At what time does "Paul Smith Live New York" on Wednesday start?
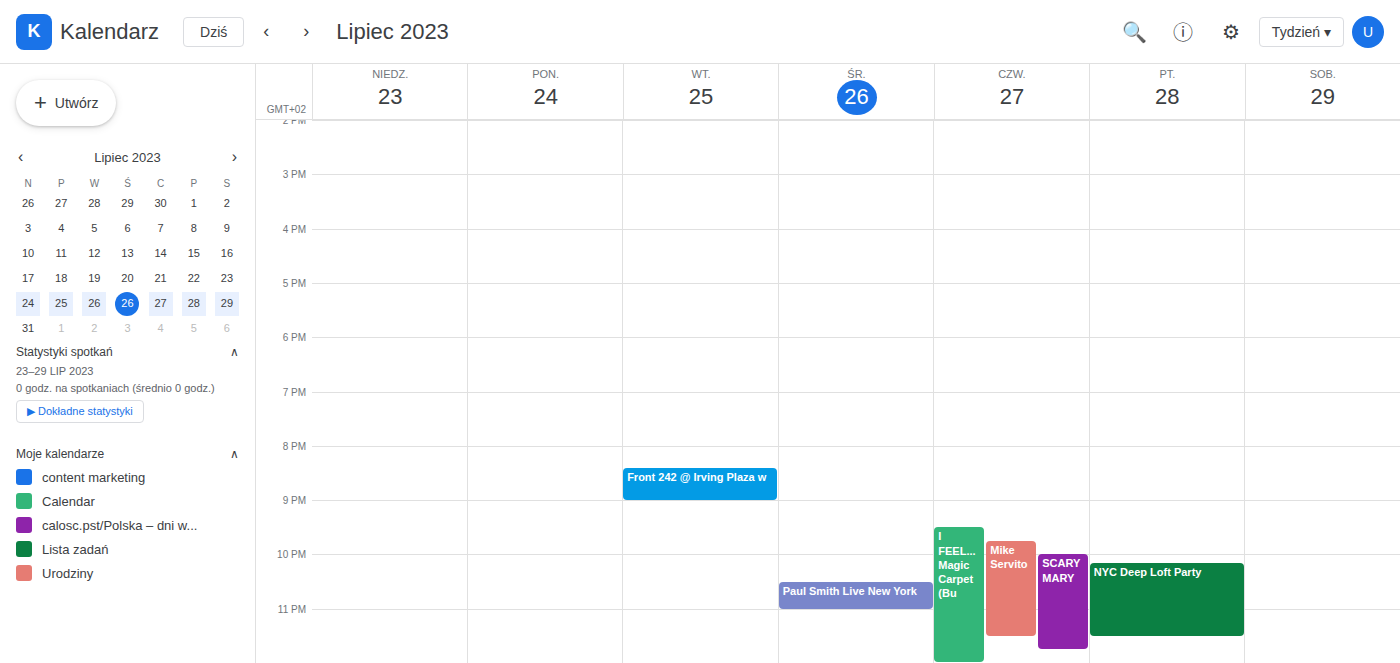
10:30 PM